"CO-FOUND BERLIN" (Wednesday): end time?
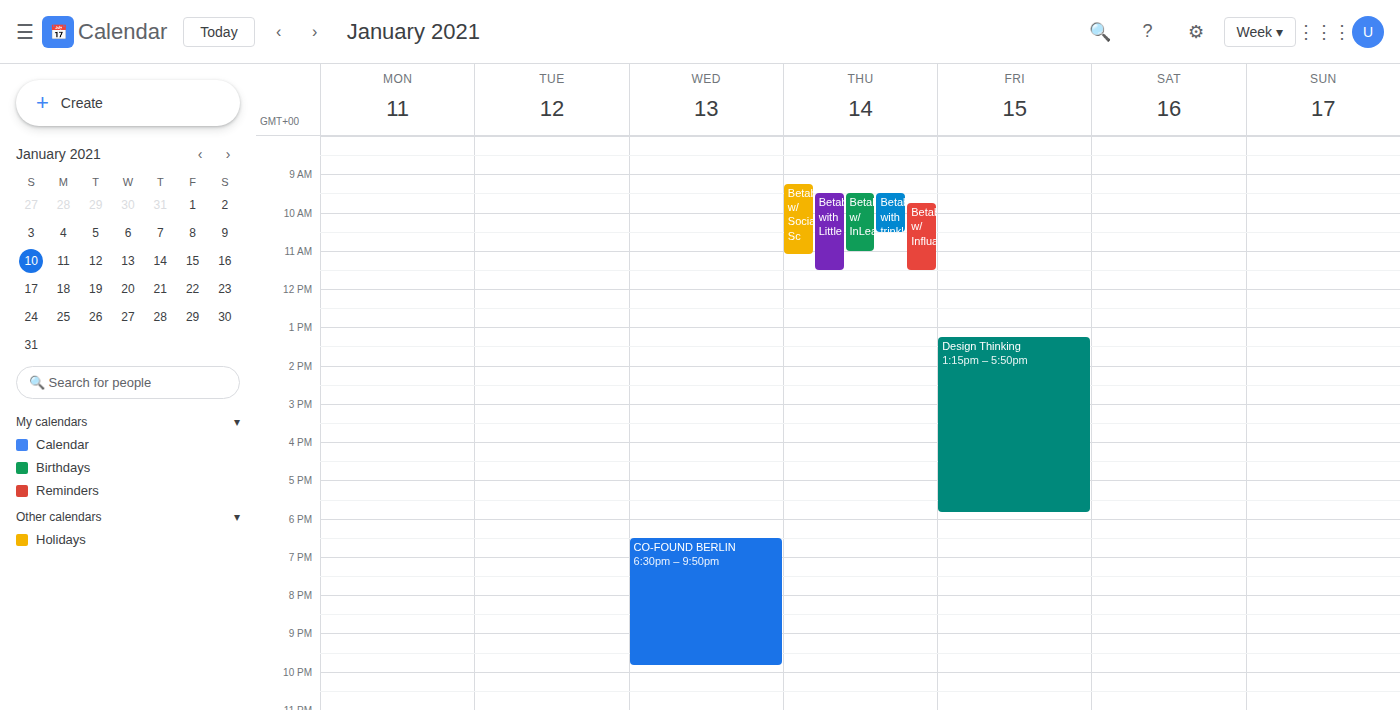
9:50 PM